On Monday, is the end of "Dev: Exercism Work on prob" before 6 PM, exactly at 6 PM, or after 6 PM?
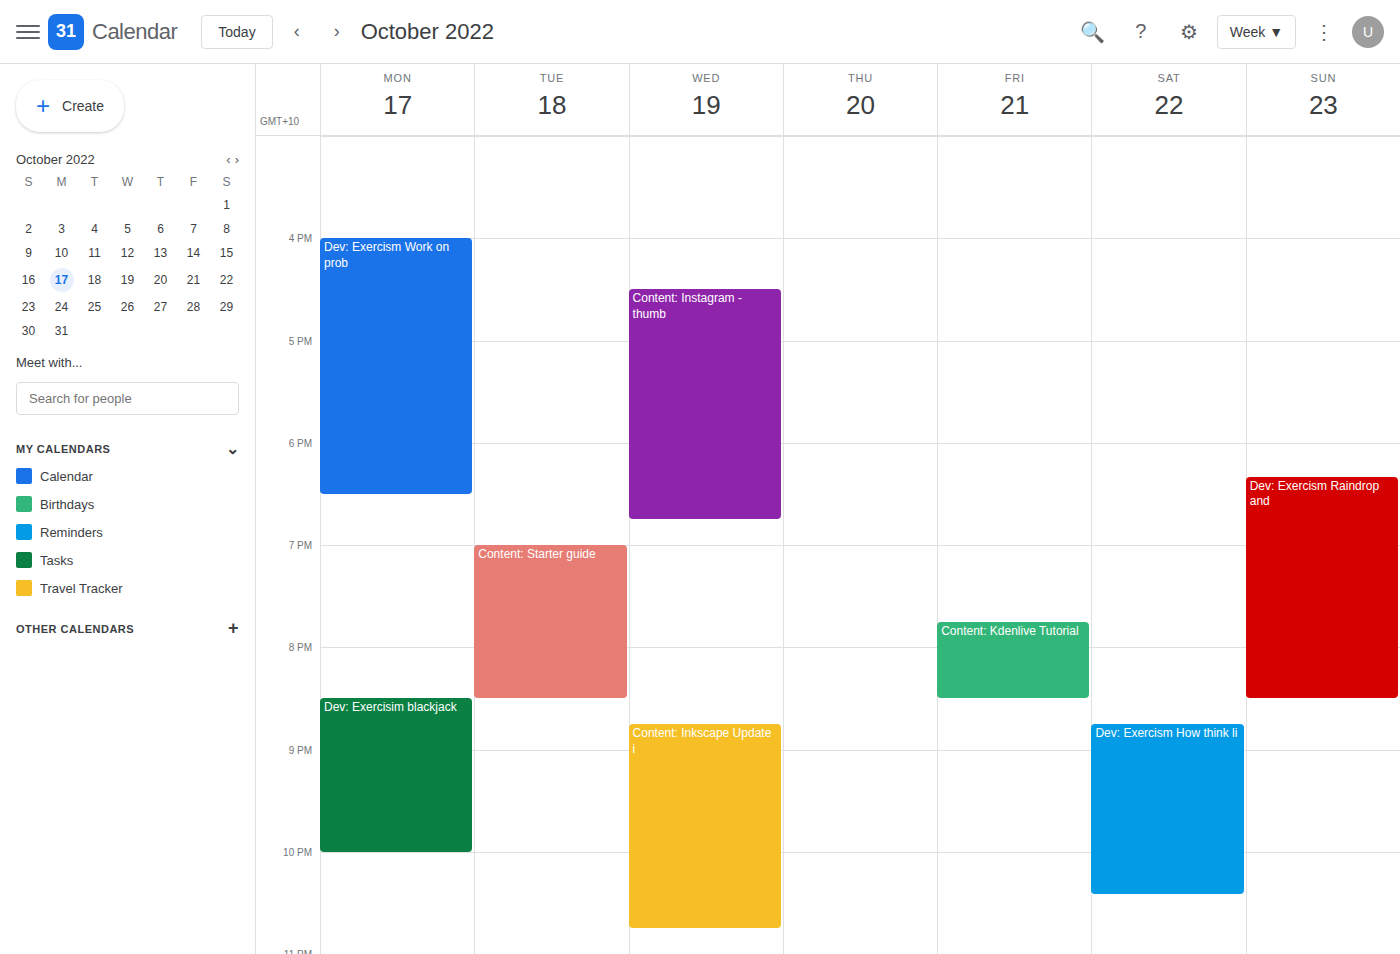
6:30 PM -- after 6 PM, 30 minutes below the 6 PM line.